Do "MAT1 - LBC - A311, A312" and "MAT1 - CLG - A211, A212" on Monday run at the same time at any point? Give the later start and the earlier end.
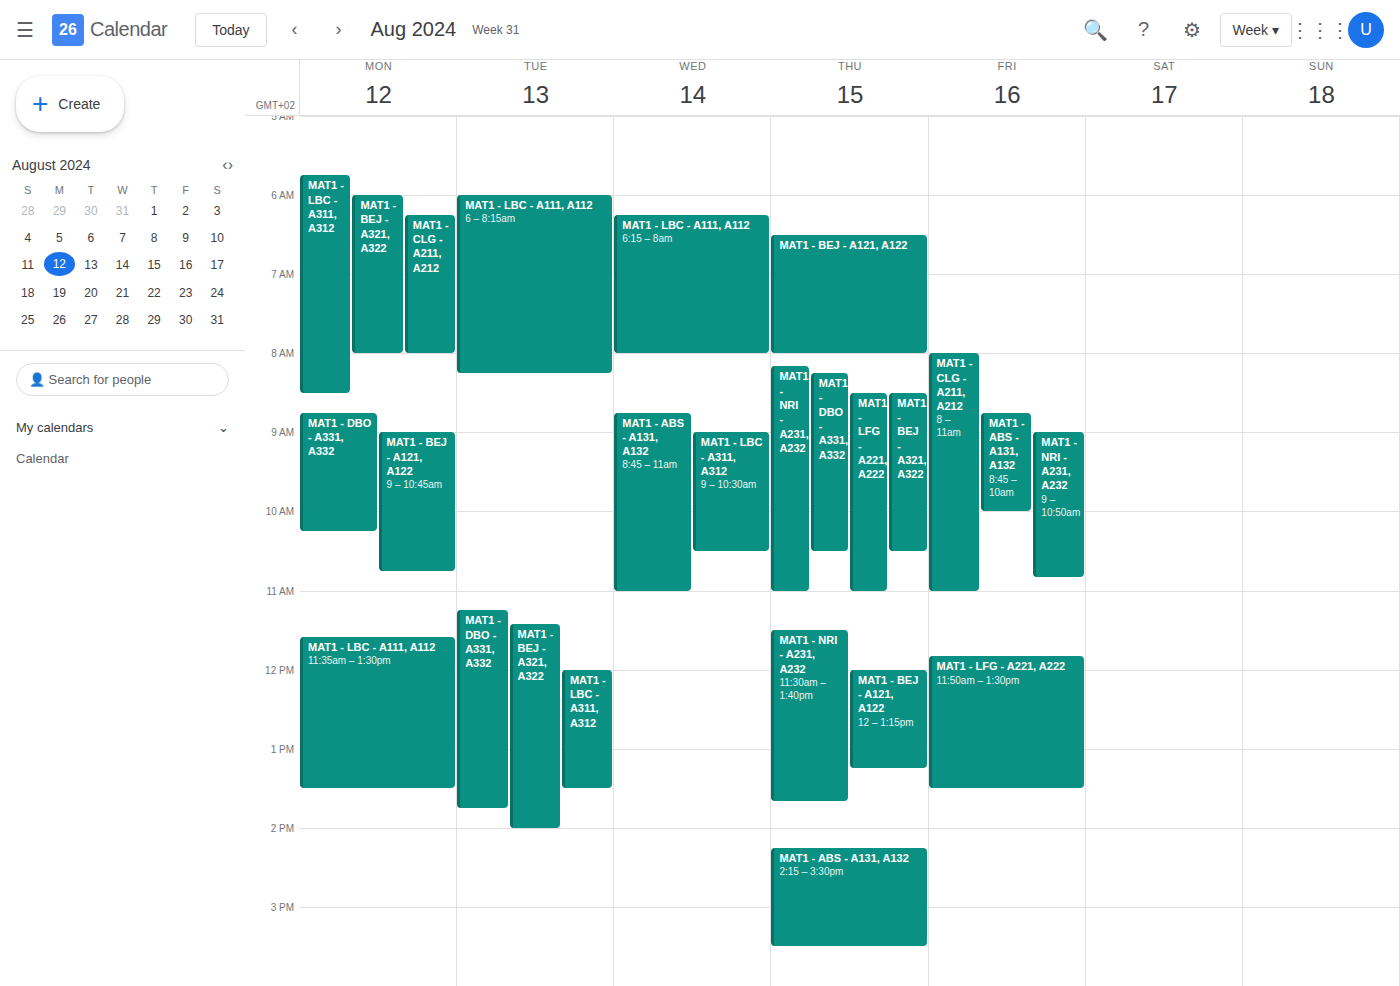
"MAT1 - CLG - A211, A212" runs 6:15 AM to 8:00 AM, inside "MAT1 - LBC - A311, A312" -- they overlap.